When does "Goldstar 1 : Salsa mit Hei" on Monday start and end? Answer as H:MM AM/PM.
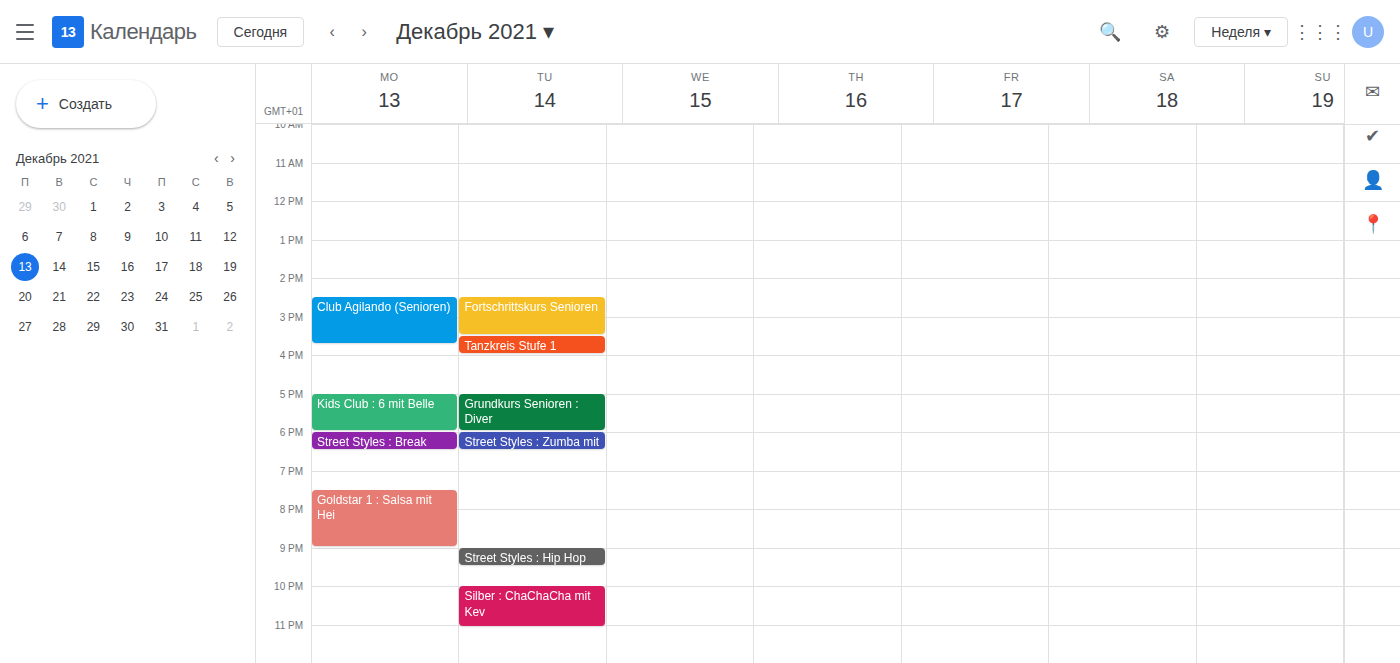
7:30 PM to 9:00 PM